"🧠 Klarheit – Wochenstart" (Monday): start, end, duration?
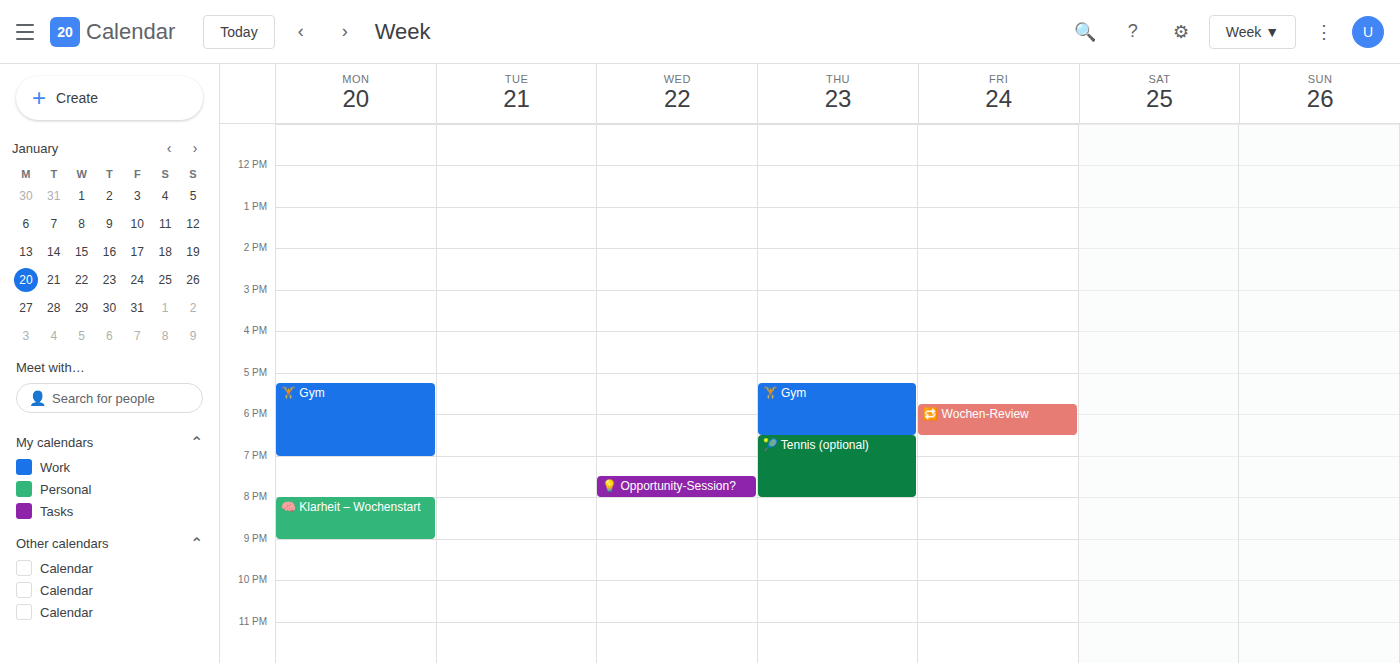
8:00 PM to 9:00 PM, 1 hour